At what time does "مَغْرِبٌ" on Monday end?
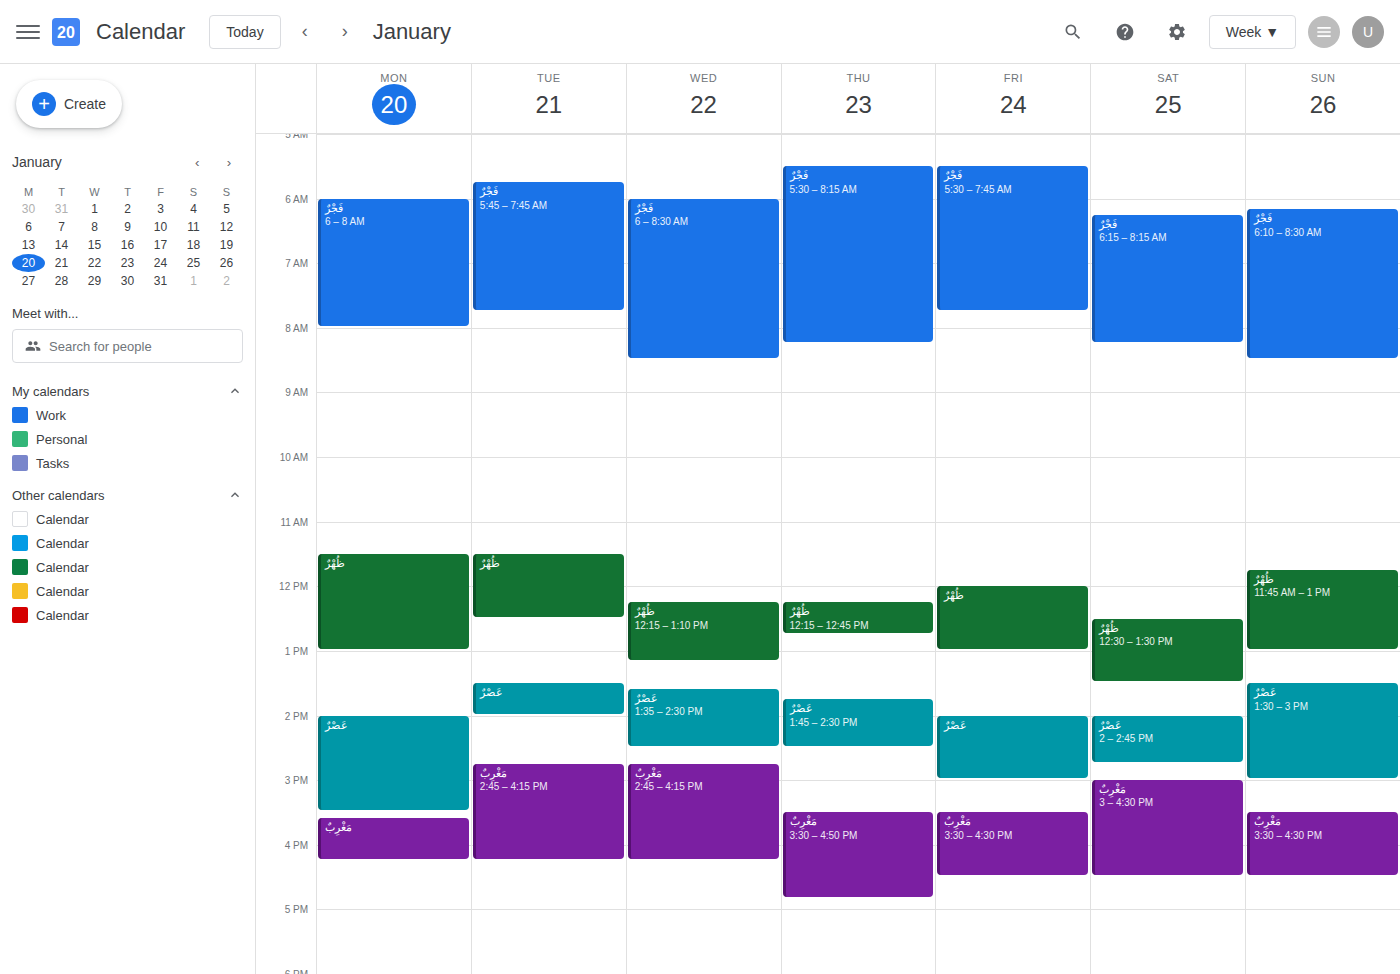
4:15 PM